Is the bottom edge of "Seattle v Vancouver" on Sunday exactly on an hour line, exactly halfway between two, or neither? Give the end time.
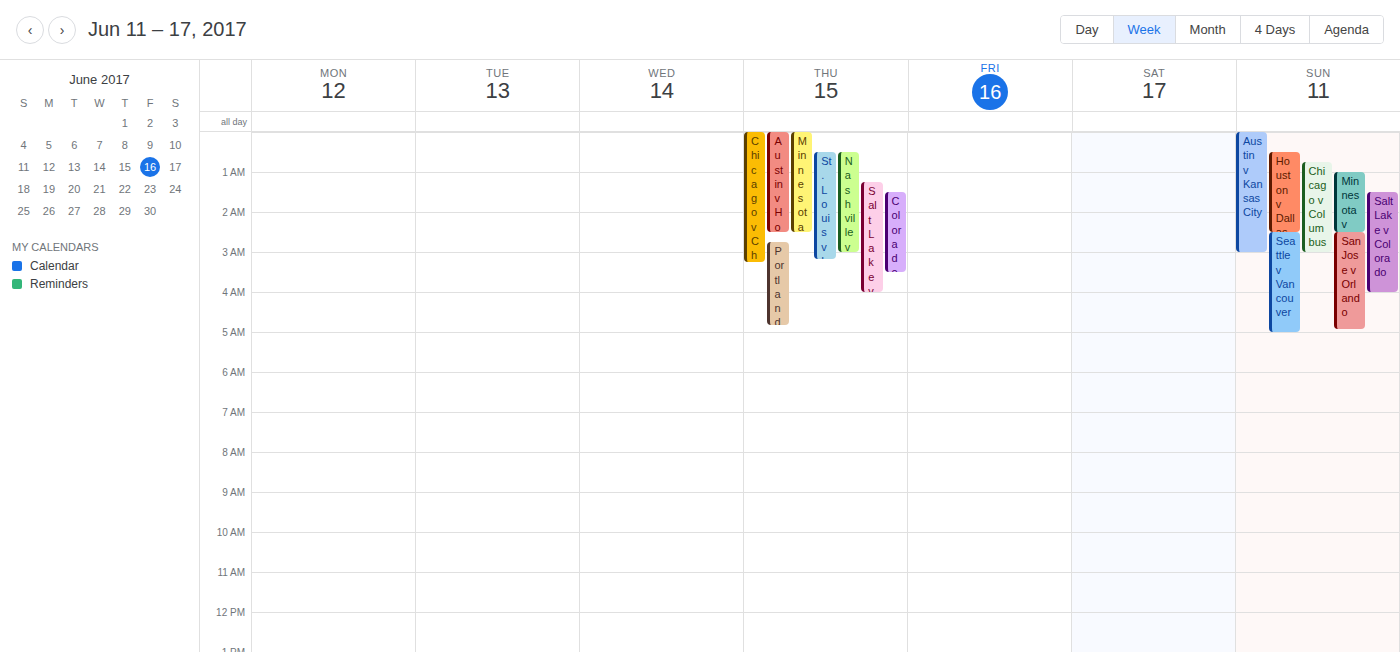
5:00 AM -- exactly on the 5 AM line.